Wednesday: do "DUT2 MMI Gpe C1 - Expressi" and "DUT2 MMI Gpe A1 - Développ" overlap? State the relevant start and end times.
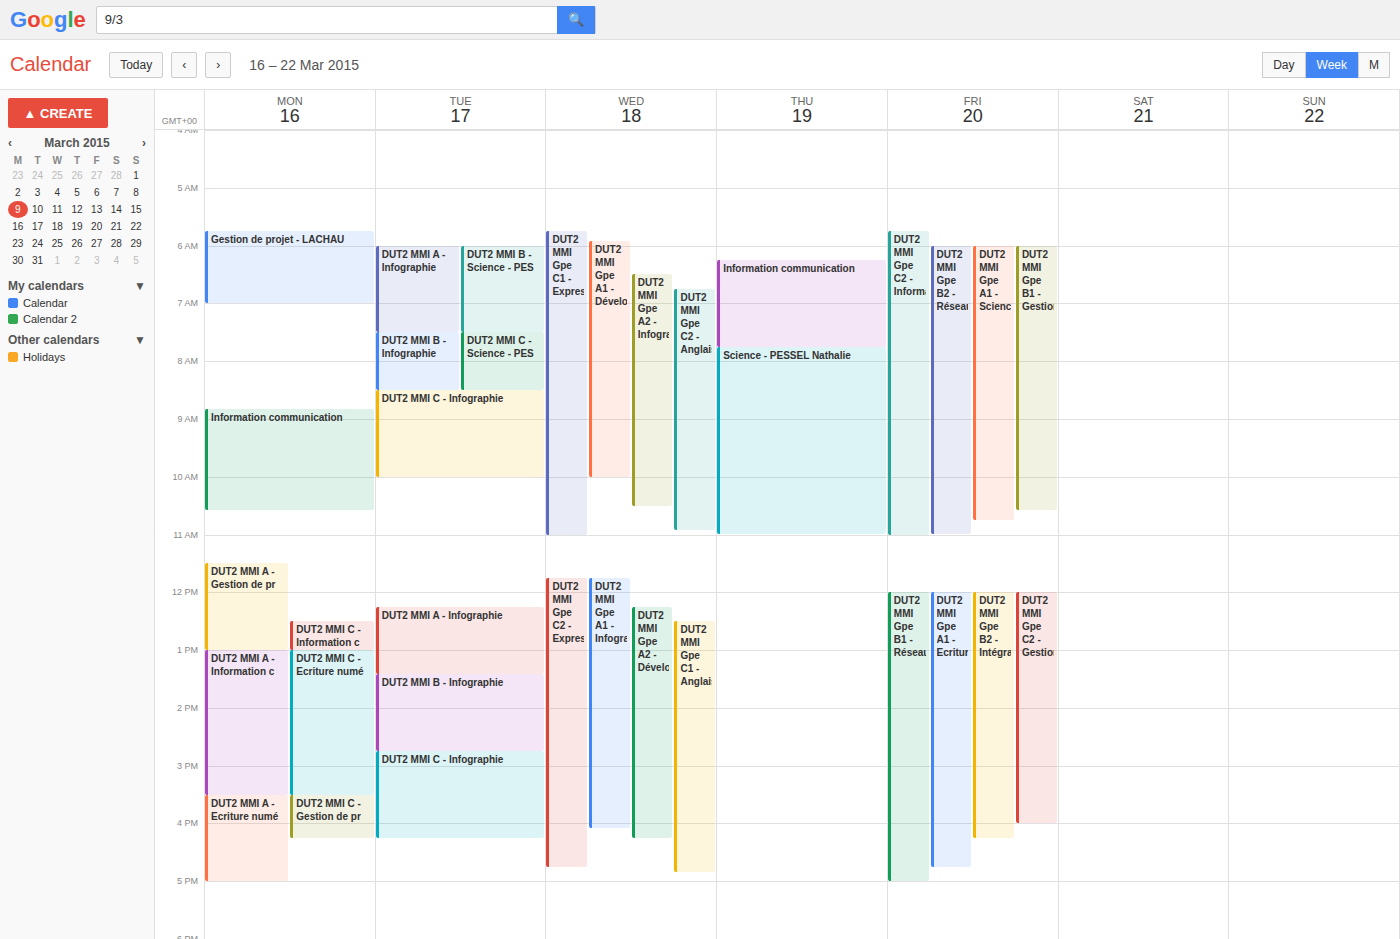
"DUT2 MMI Gpe A1 - Développ" runs 5:55 AM to 10:00 AM, inside "DUT2 MMI Gpe C1 - Expressi" -- they overlap.